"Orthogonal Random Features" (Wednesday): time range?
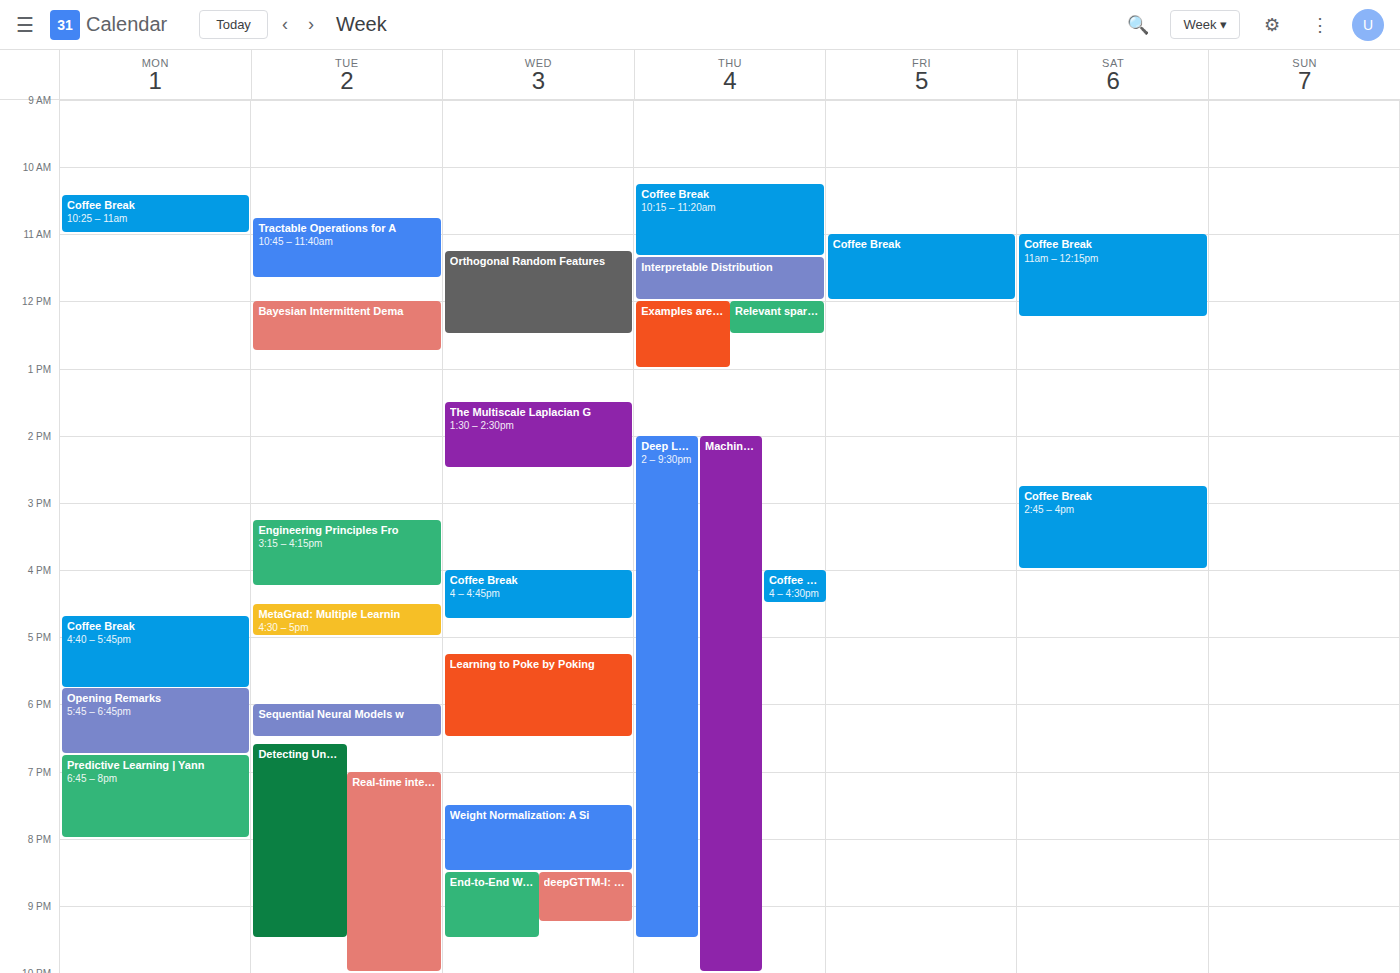
11:15 to 12:30